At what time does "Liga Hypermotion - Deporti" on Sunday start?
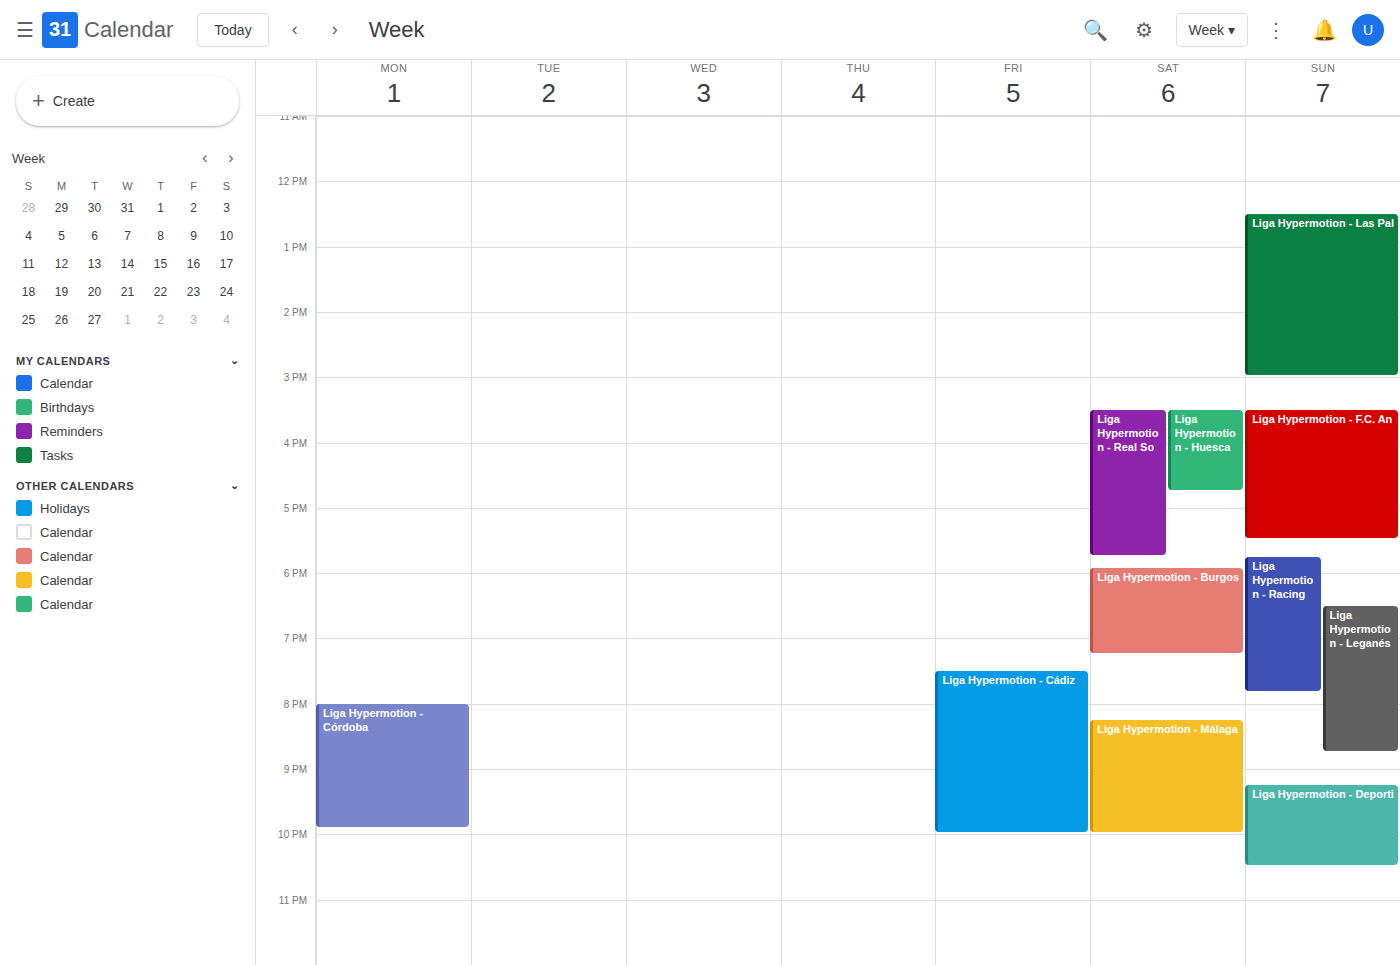
9:15 PM